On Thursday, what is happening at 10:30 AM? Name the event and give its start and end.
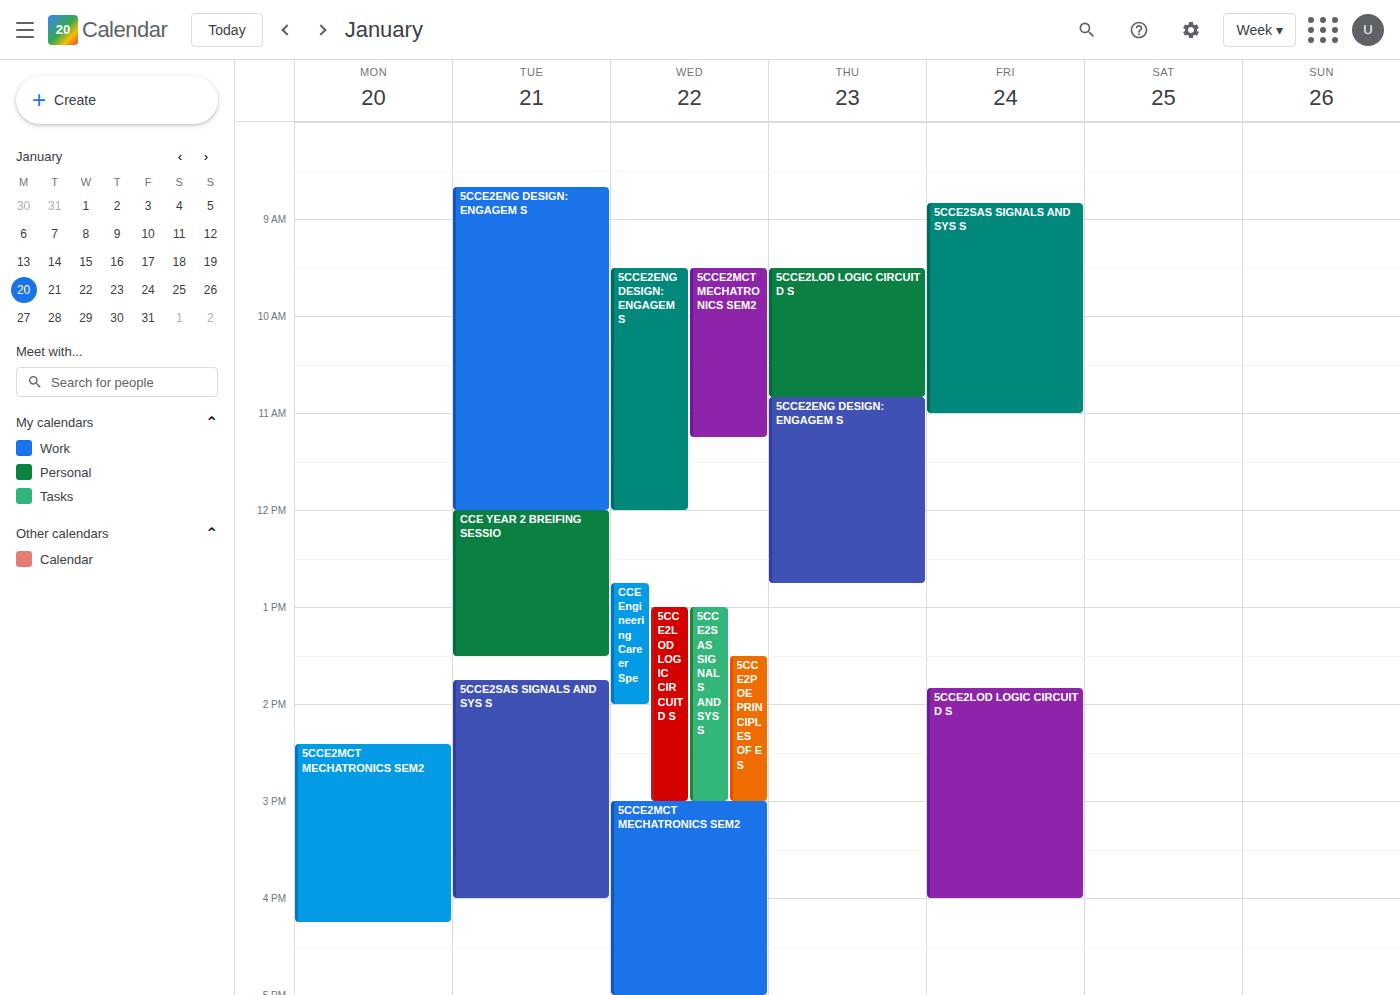
"5CCE2LOD LOGIC CIRCUIT D S", 9:30 AM to 10:50 AM